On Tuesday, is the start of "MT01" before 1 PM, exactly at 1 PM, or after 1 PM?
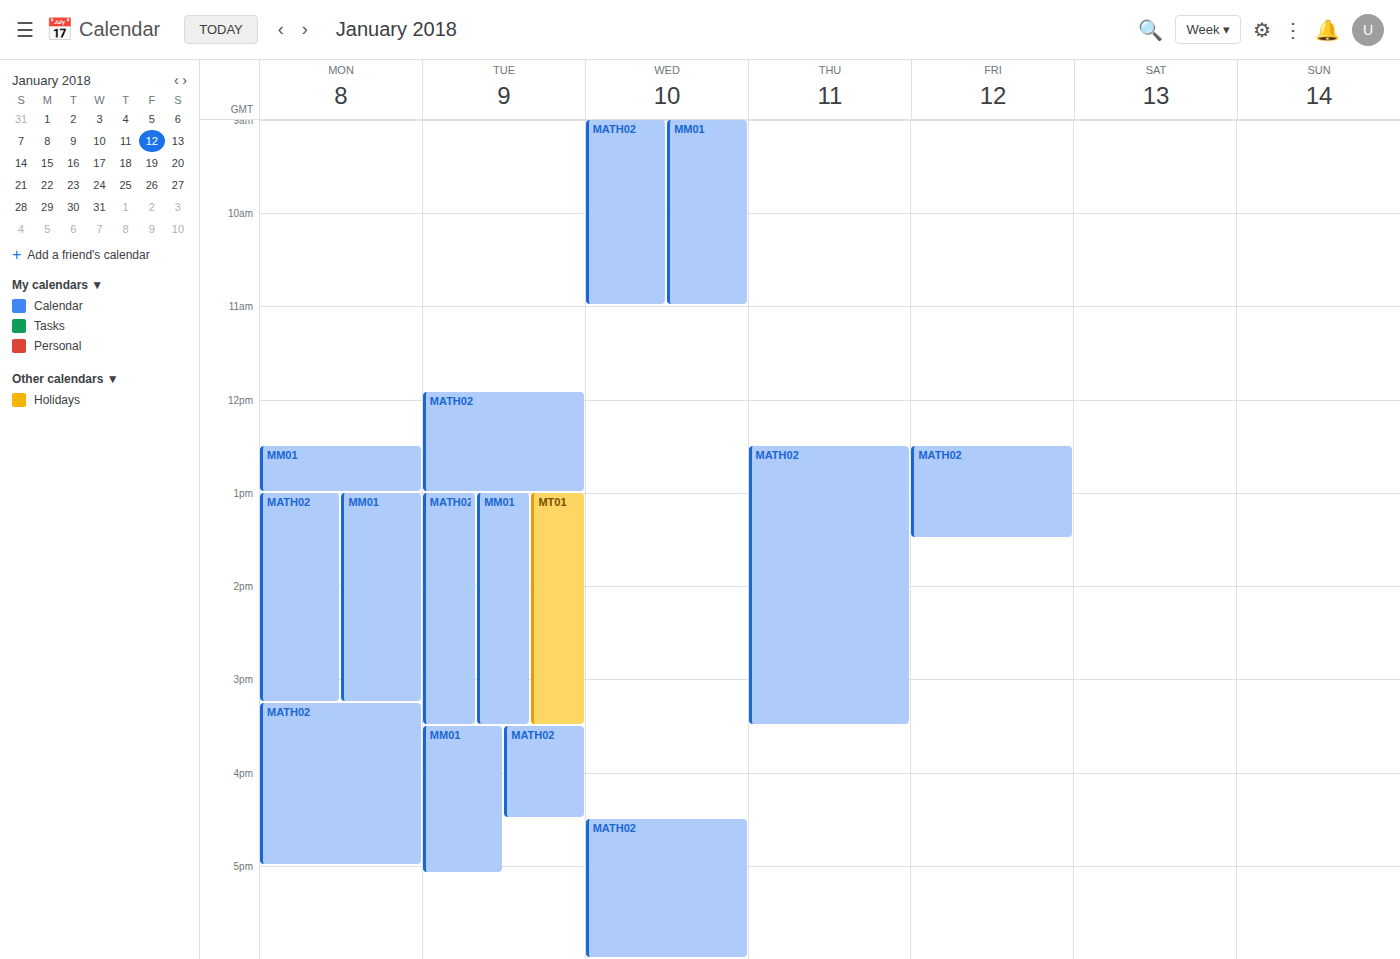
1:00 PM -- exactly at 1 PM, on the 1 PM line.